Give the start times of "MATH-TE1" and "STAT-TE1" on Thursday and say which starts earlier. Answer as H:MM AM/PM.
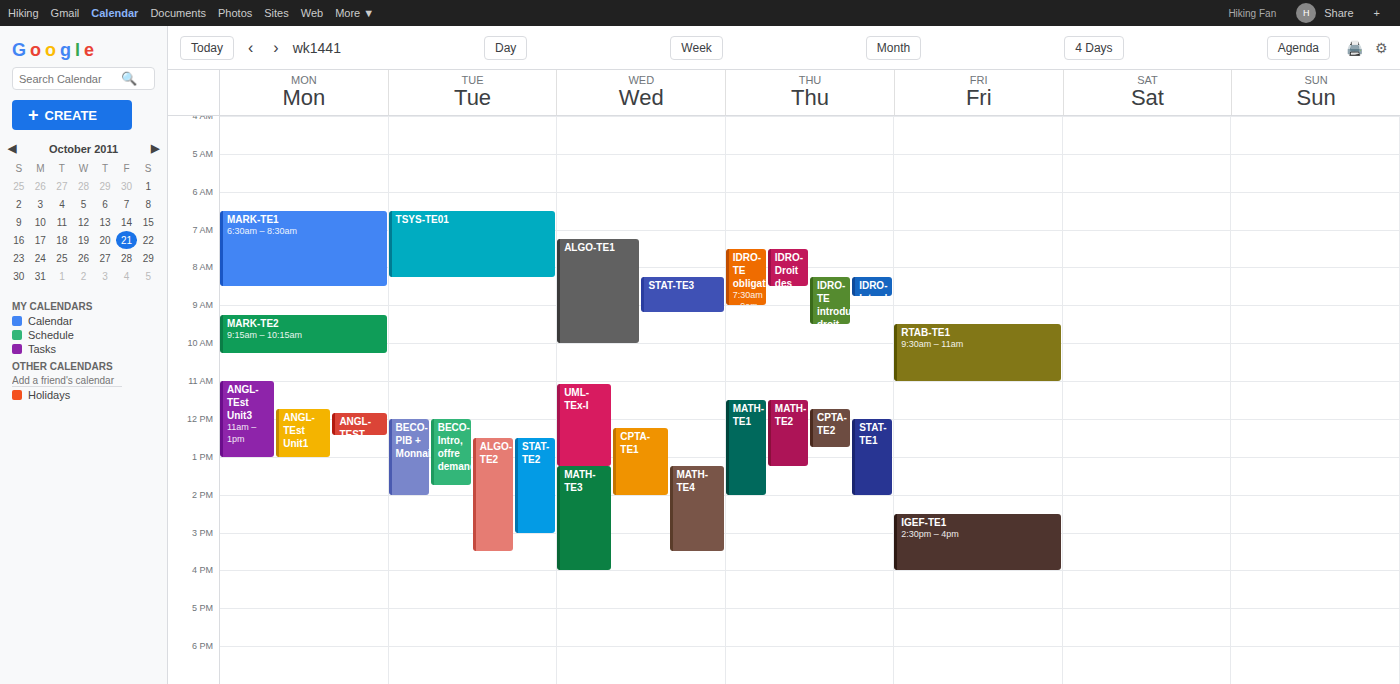
"MATH-TE1" 11:30 AM; "STAT-TE1" 12:00 PM.